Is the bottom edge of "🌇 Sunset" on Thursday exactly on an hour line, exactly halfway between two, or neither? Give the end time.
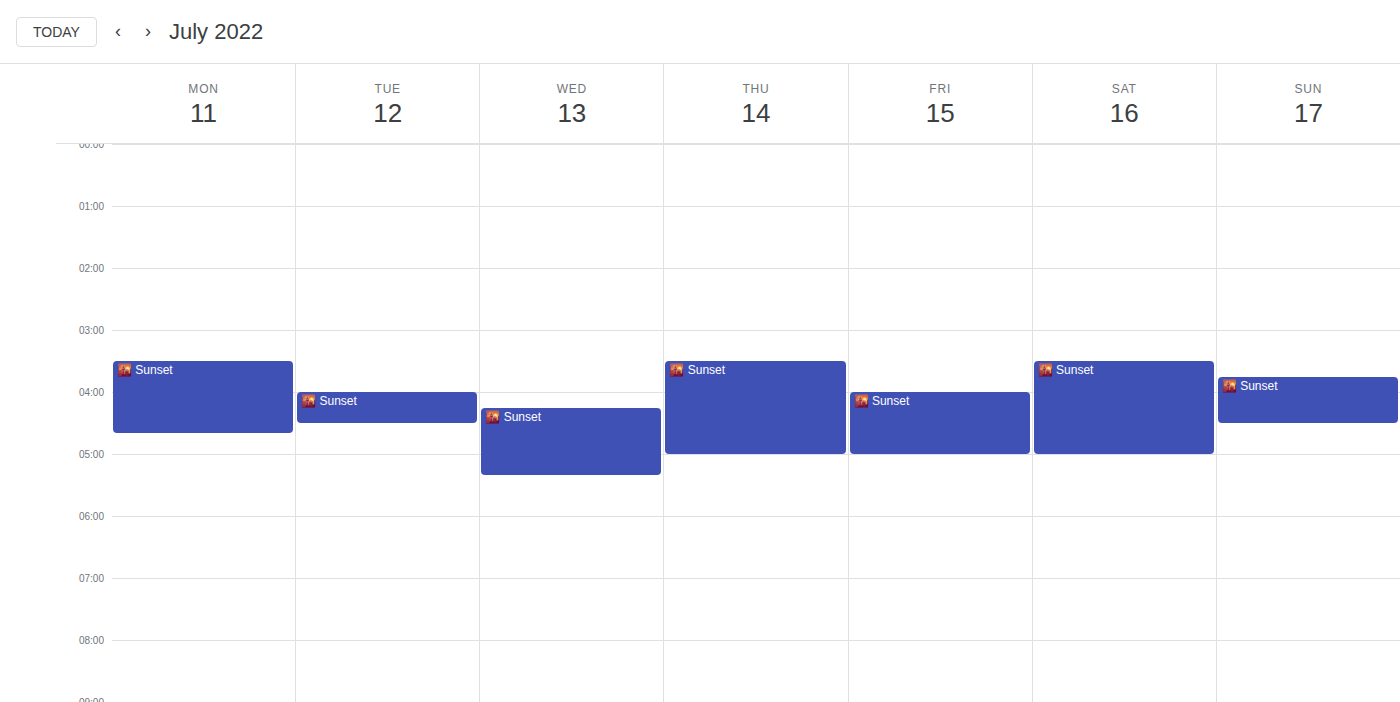
5:00 AM -- exactly on the 5 AM line.